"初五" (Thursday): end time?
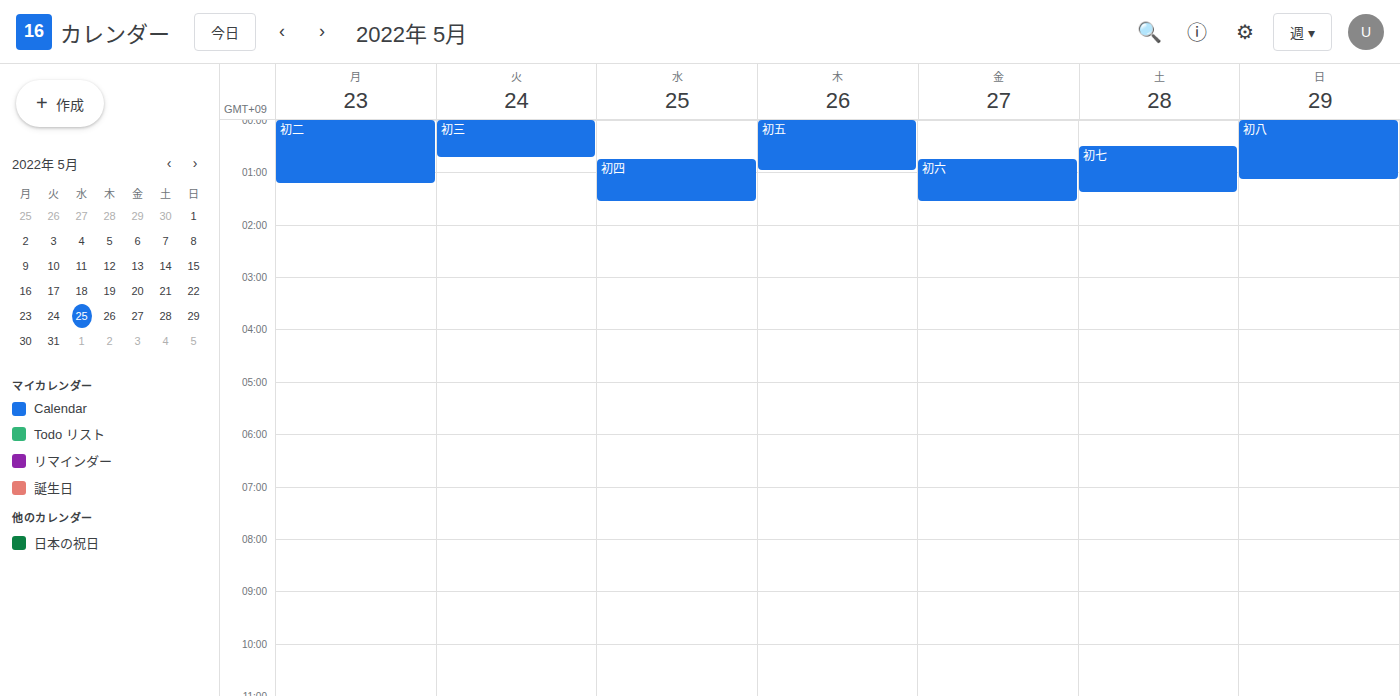
1:00 AM